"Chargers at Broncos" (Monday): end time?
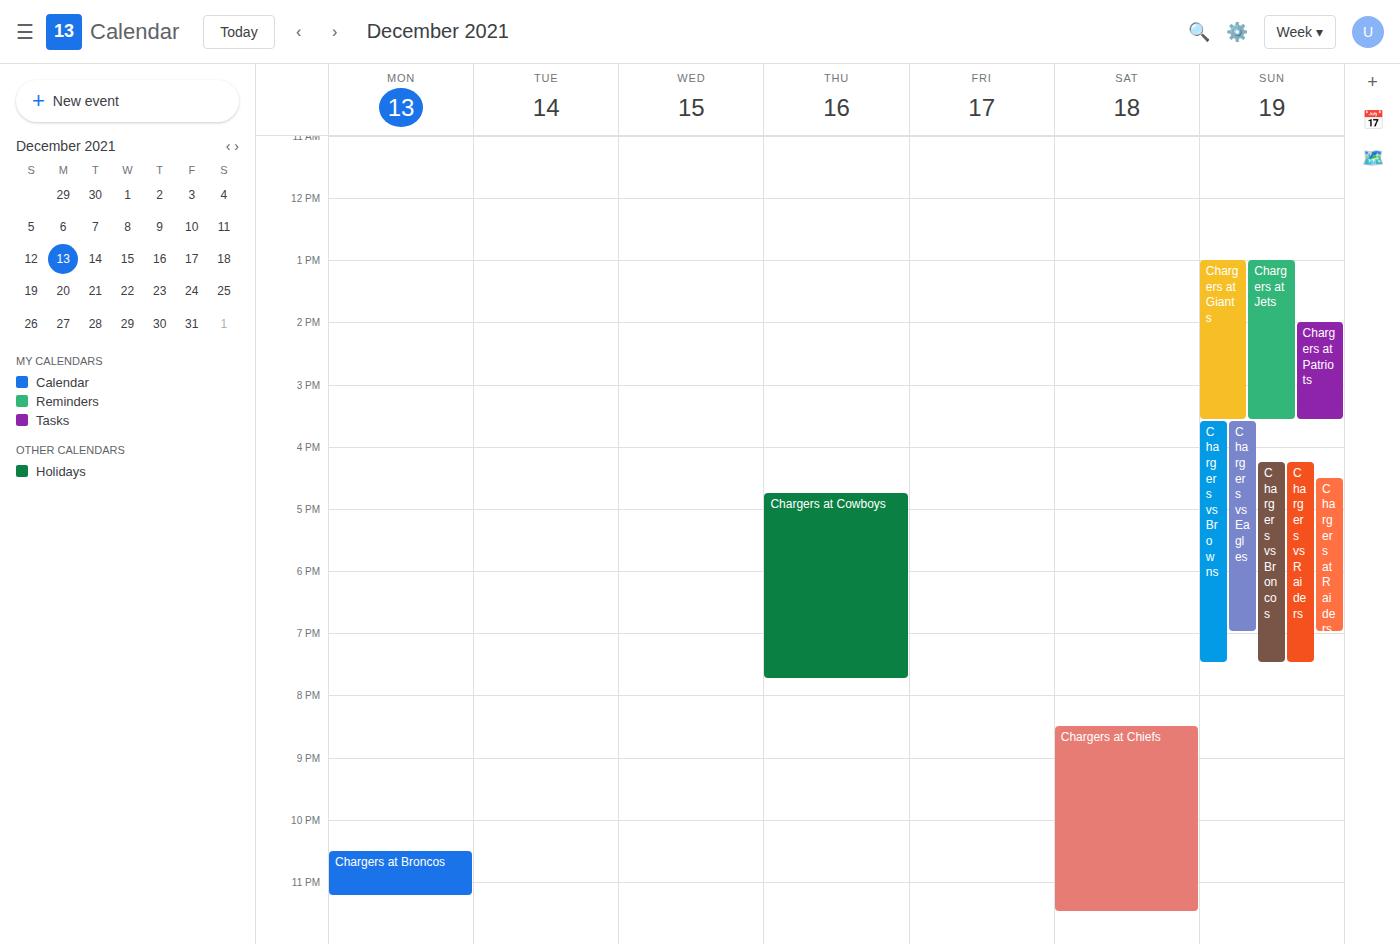
11:15 PM